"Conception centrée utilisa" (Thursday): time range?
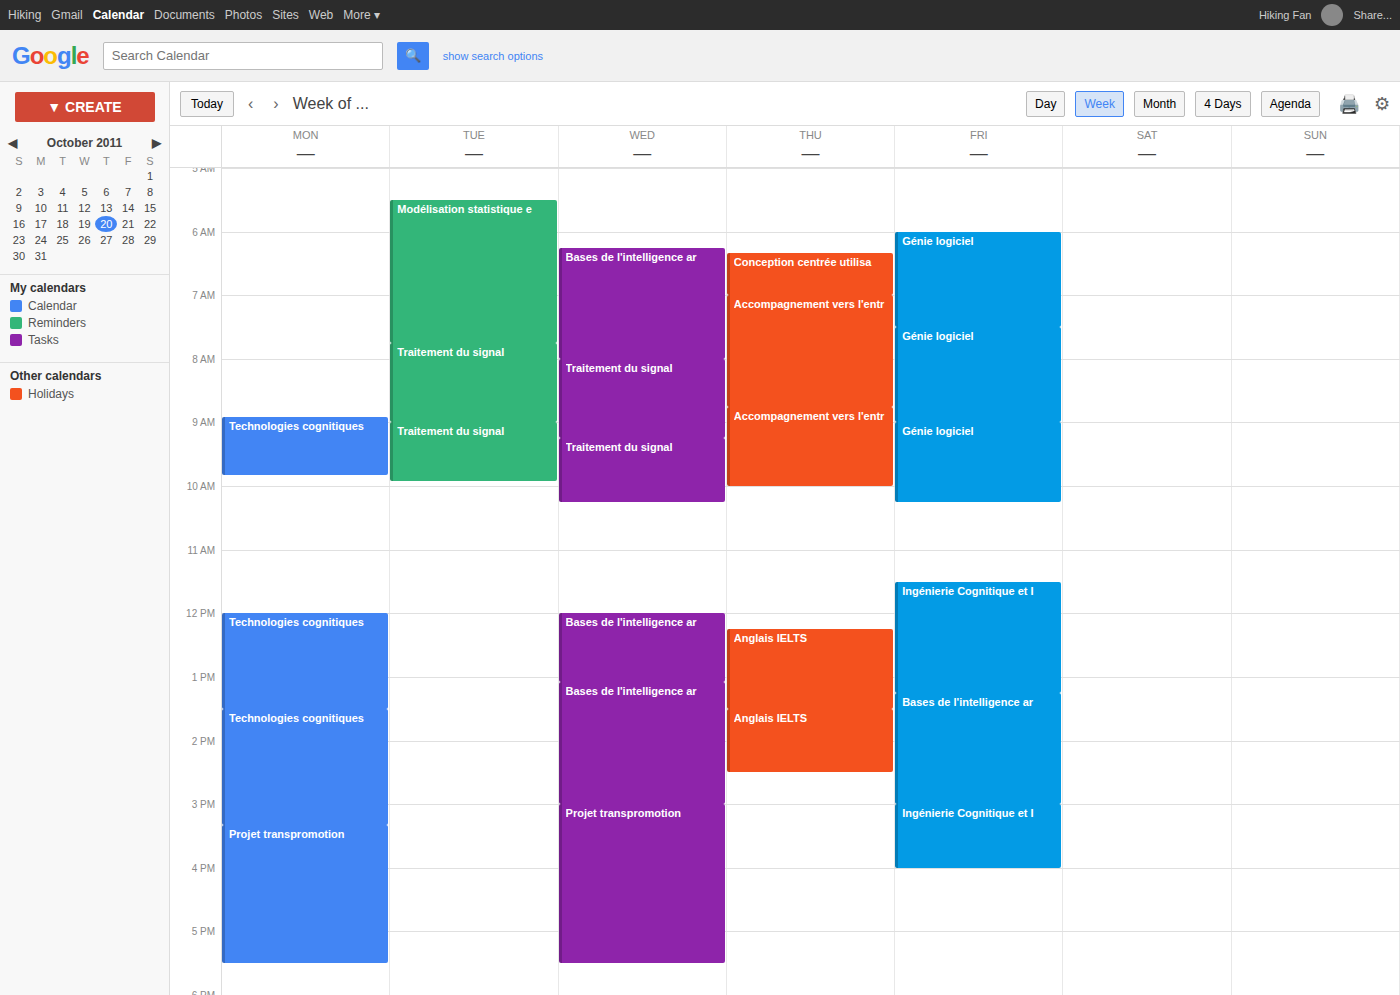
6:20 AM to 7:00 AM